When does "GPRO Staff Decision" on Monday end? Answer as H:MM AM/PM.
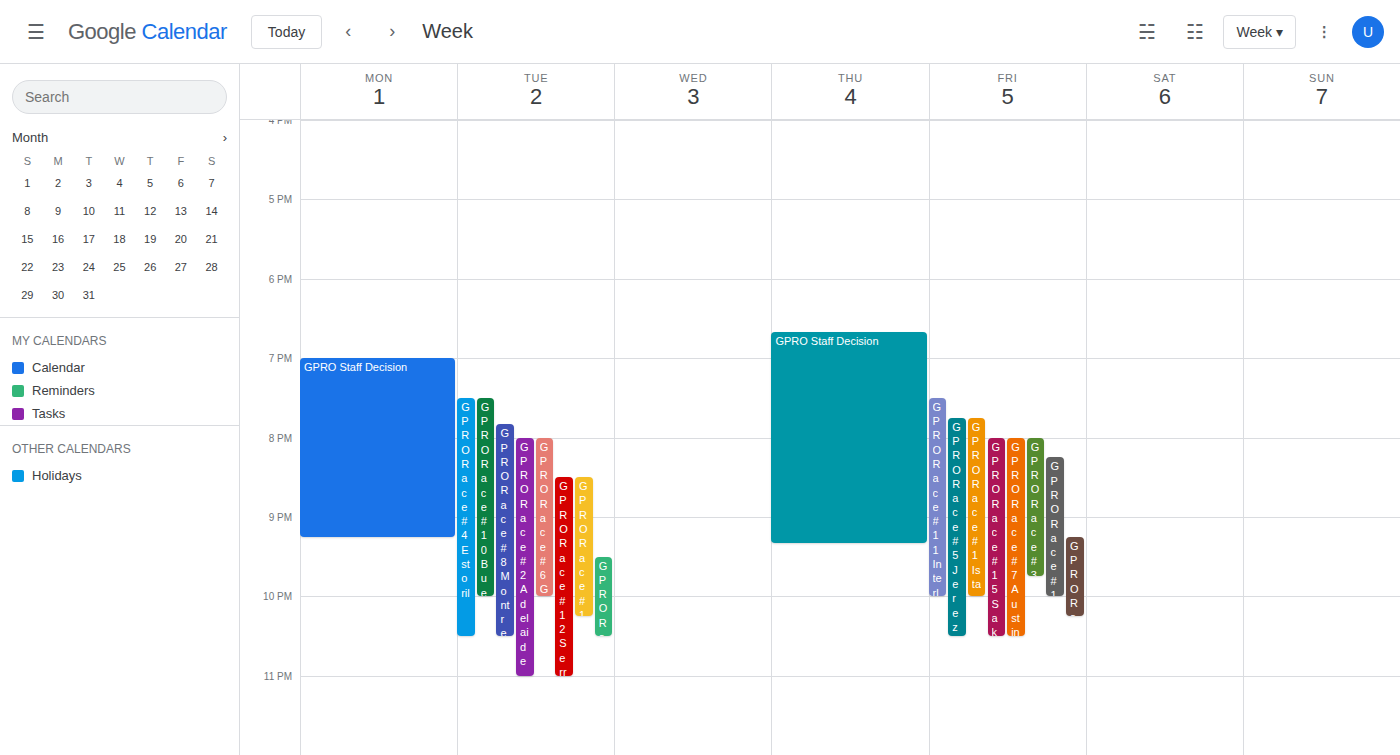
9:15 PM